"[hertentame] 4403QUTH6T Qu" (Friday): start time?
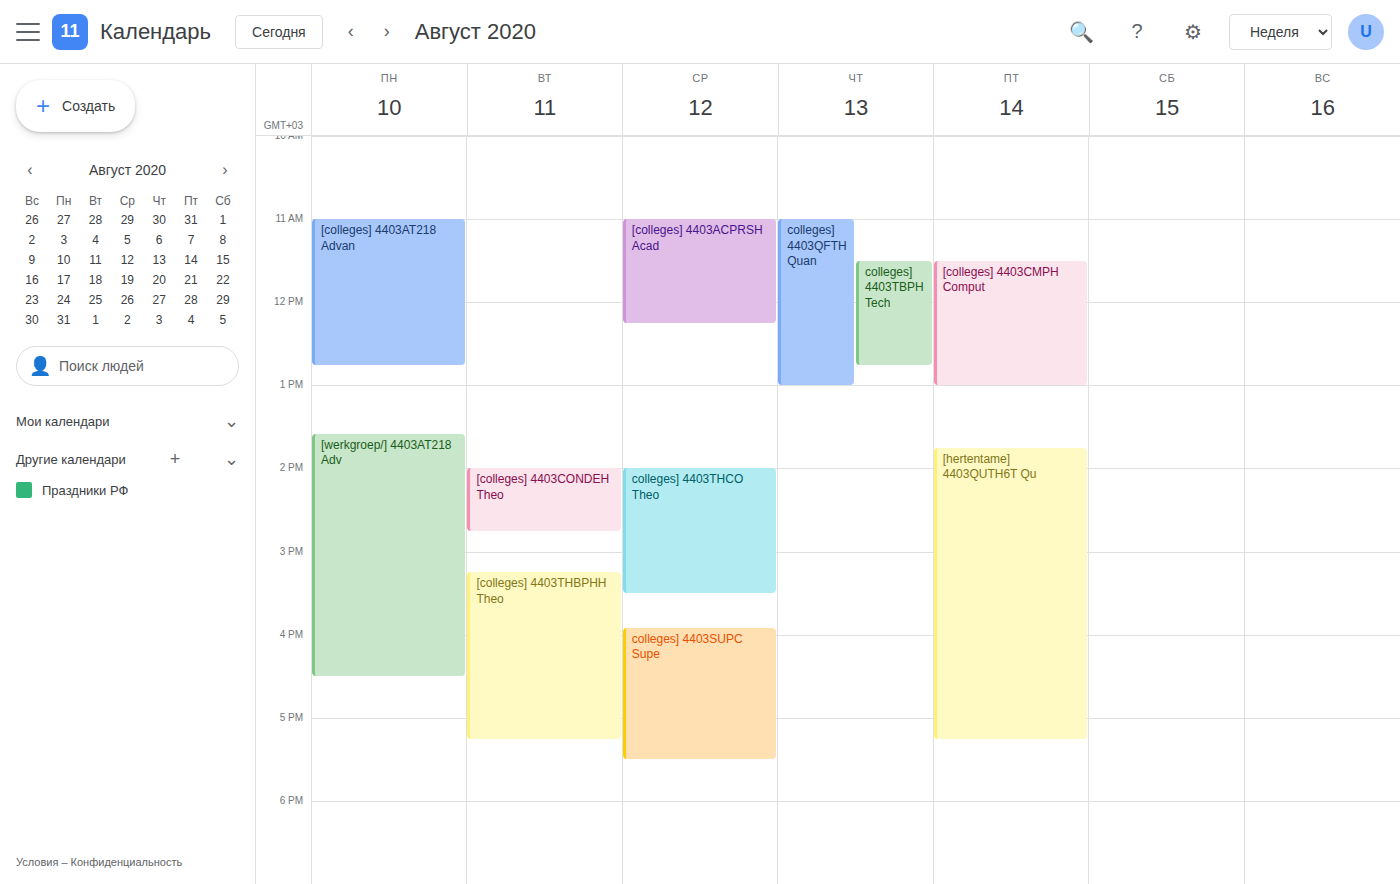
1:45 PM